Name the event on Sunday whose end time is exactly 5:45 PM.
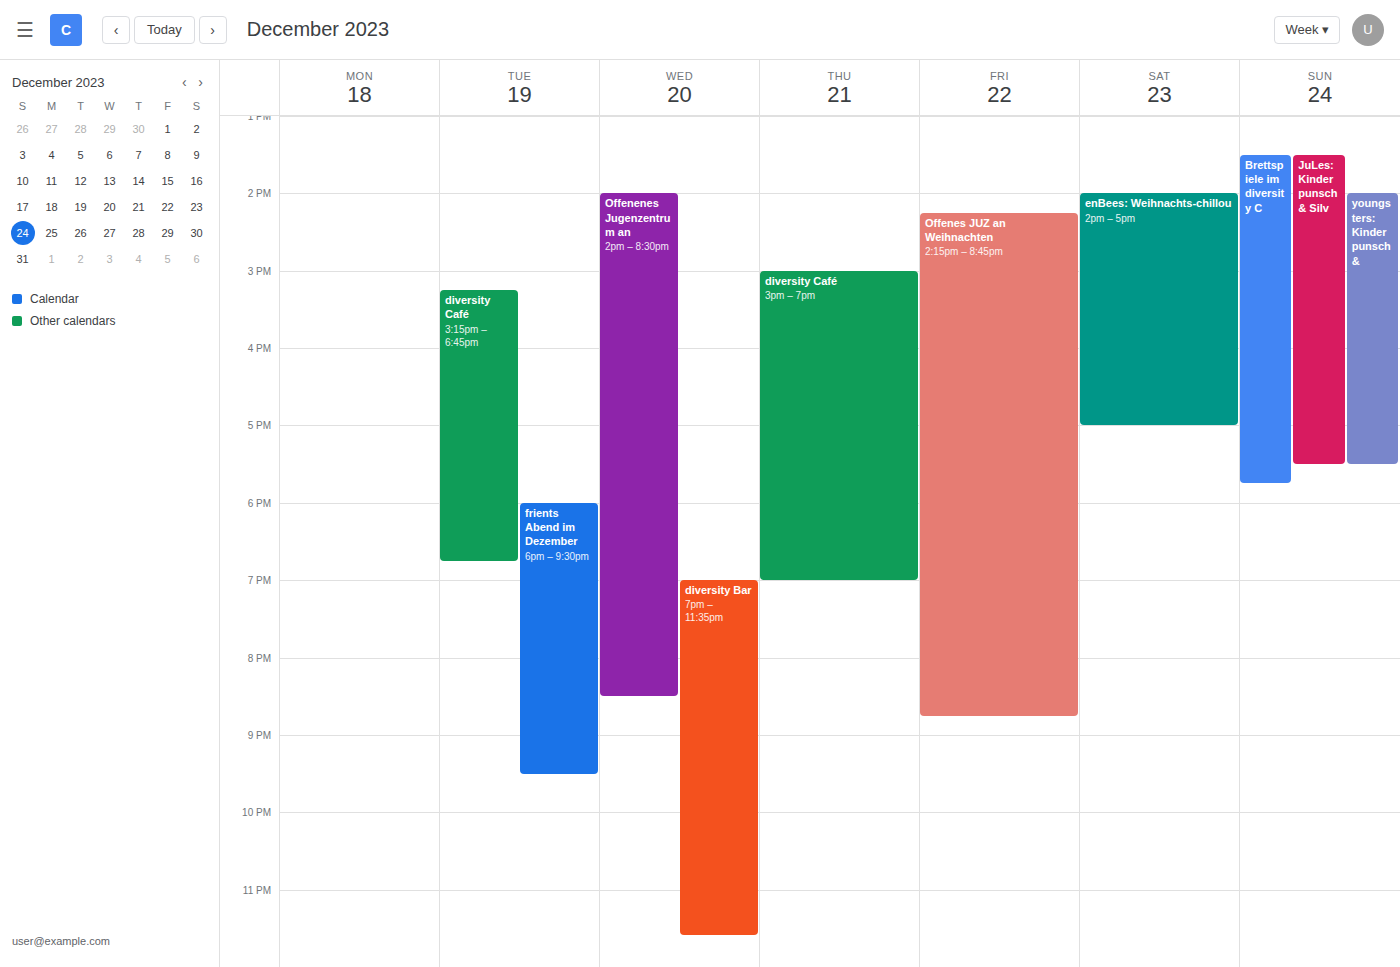
"Brettspiele im diversity C"